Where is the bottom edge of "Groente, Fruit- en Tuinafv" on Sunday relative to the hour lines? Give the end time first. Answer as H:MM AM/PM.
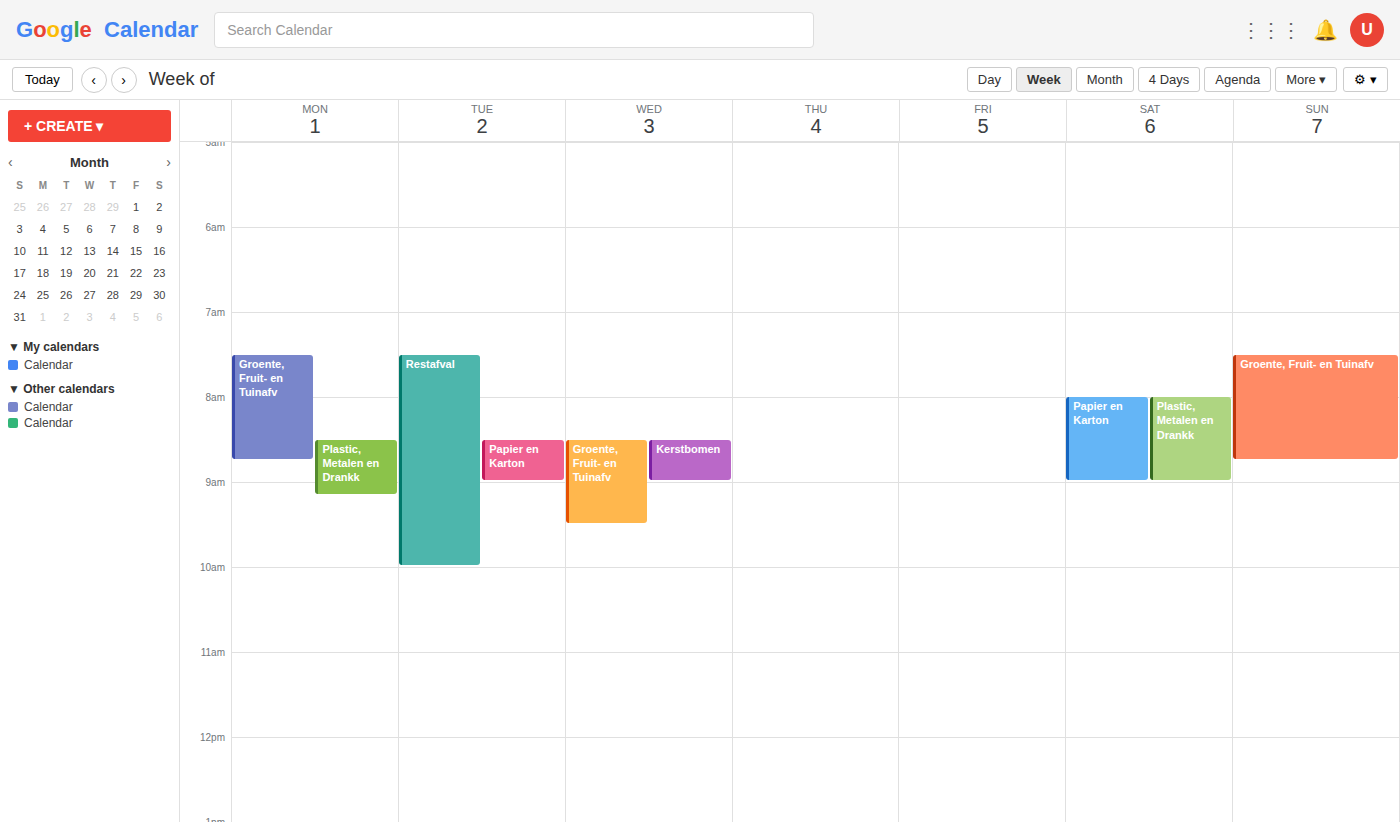
8:45 AM -- neither: three quarters of the way from the 8 AM line to the 9 AM line.